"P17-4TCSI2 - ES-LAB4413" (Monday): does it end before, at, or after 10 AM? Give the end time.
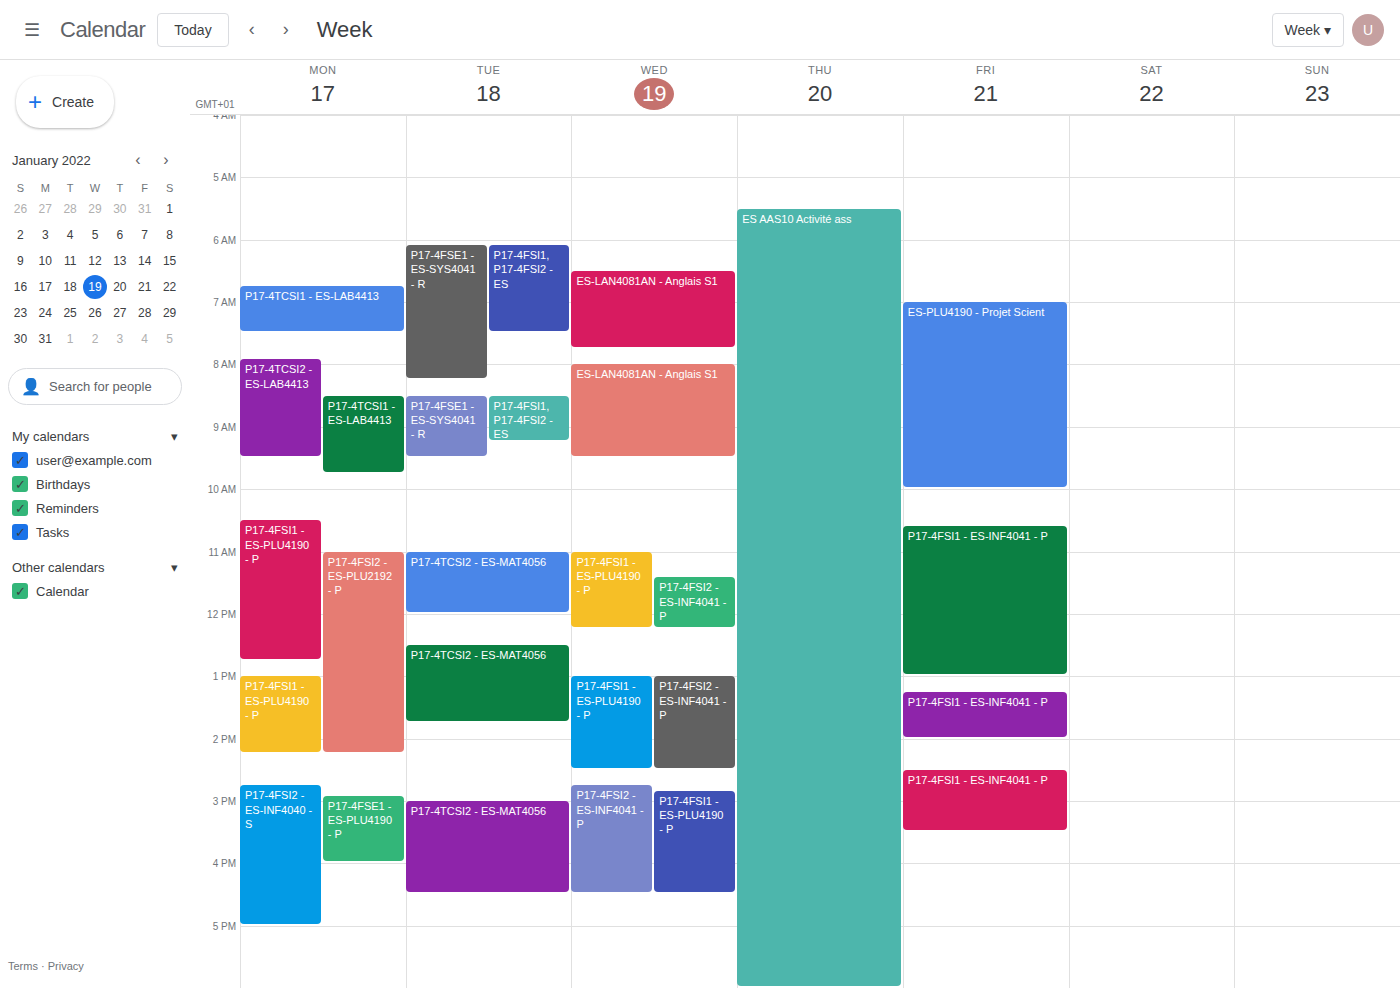
9:30 AM -- before 10 AM, 30 minutes above the 10 AM line.